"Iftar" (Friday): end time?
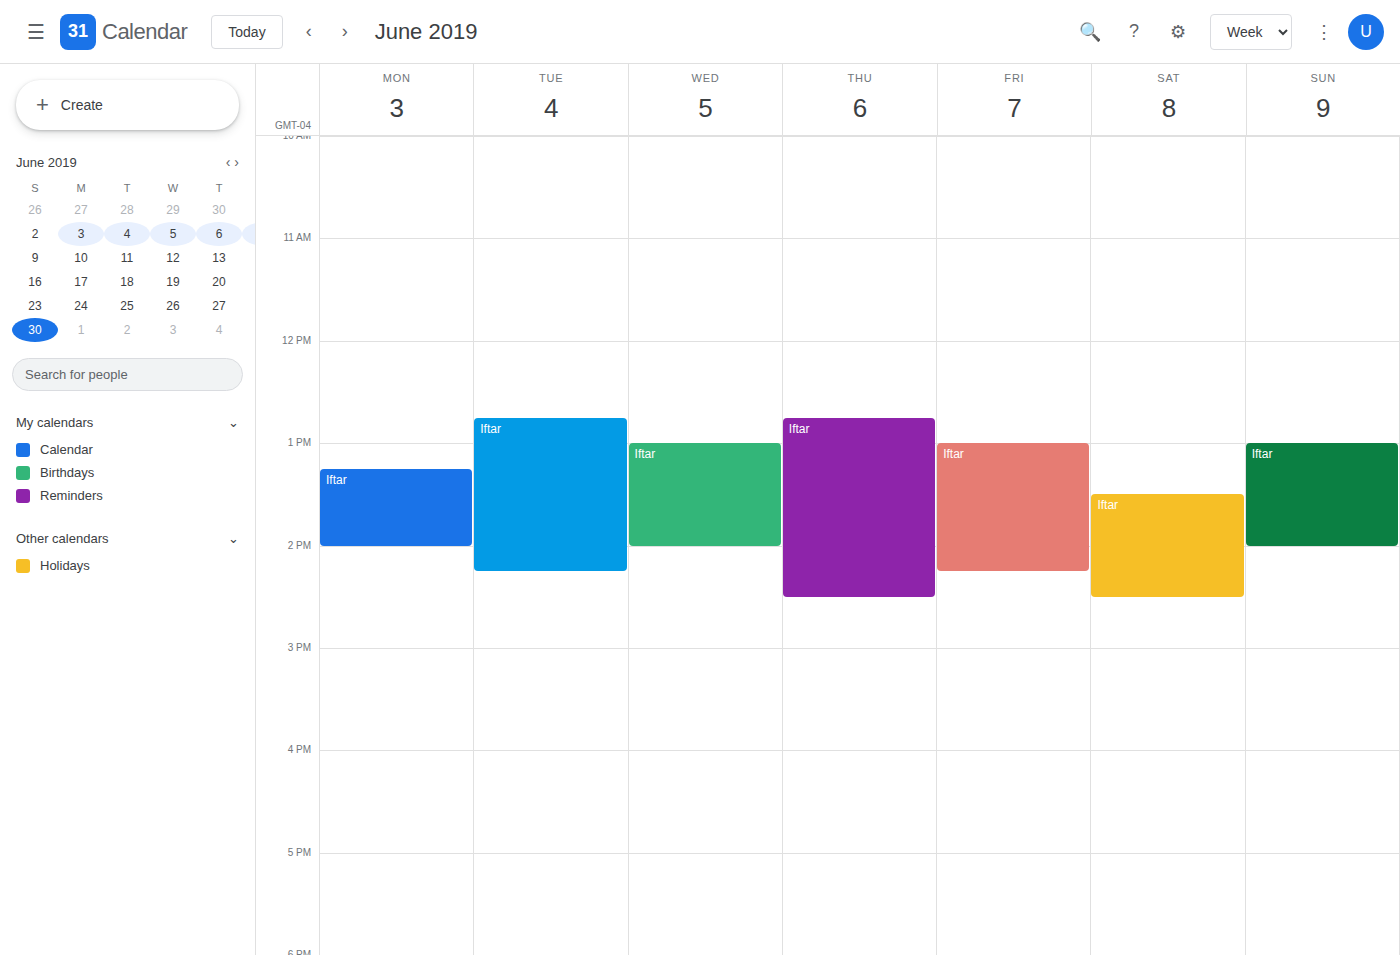
2:15 PM